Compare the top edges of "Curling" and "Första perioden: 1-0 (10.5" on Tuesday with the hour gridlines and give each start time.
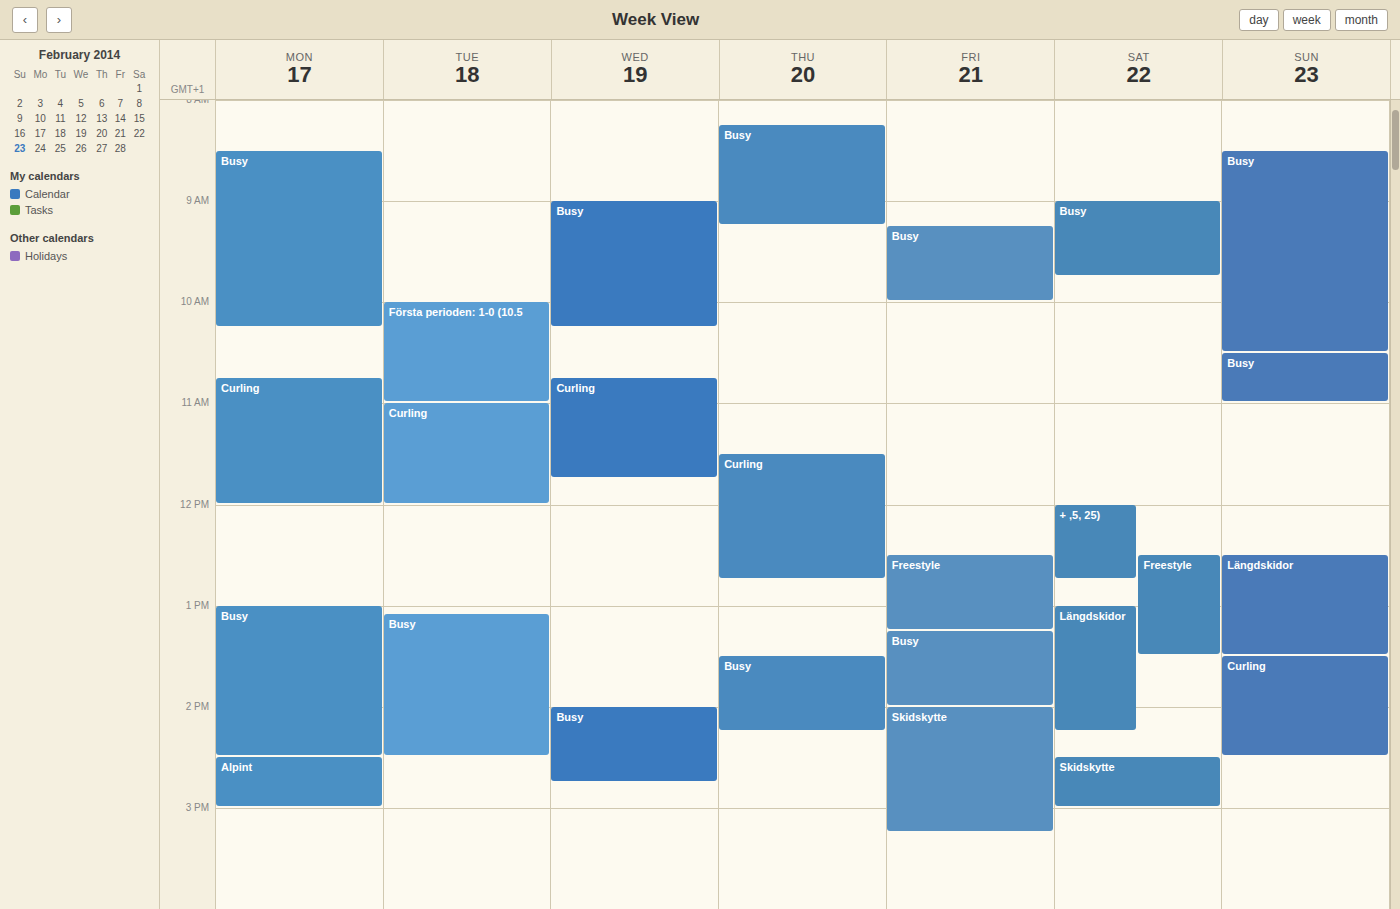
"Curling": 11:00, exactly on the 11:00 line. "Första perioden: 1-0 (10.5": 10:00, exactly on the 10:00 line.